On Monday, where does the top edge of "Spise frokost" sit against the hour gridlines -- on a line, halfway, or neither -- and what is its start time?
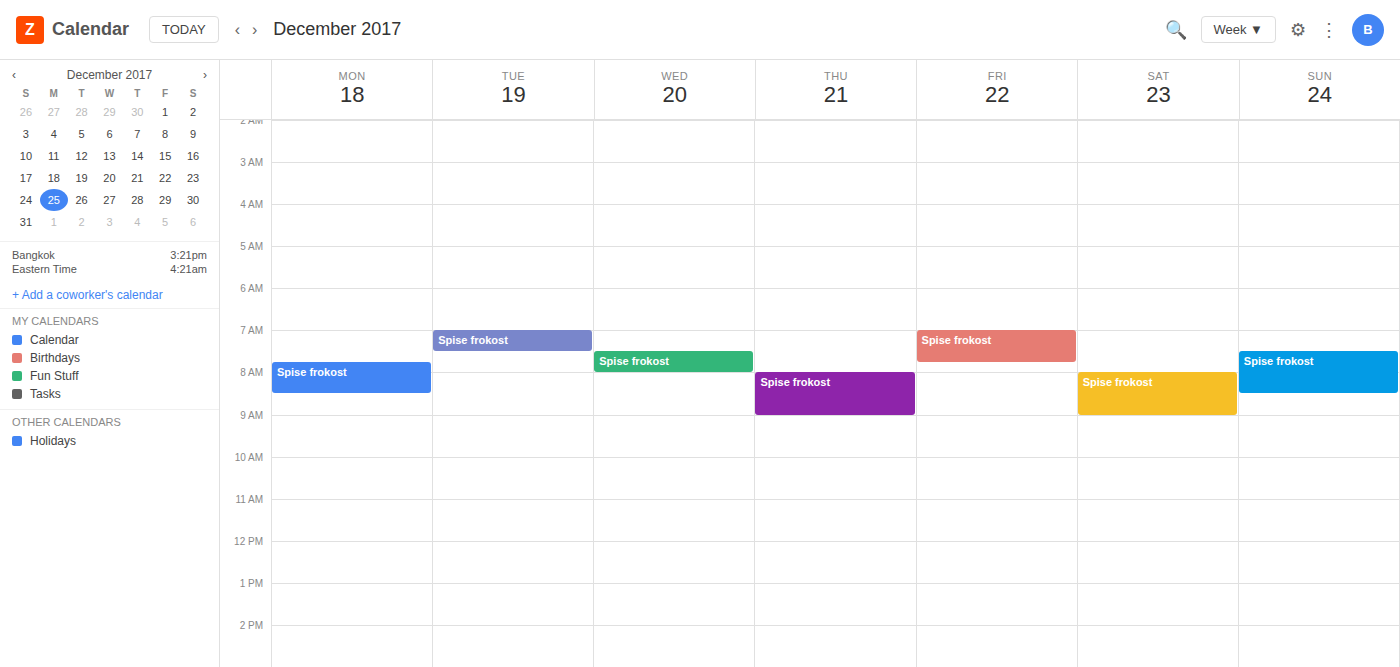
7:45 AM -- neither: three quarters of the way from the 7 AM line to the 8 AM line.